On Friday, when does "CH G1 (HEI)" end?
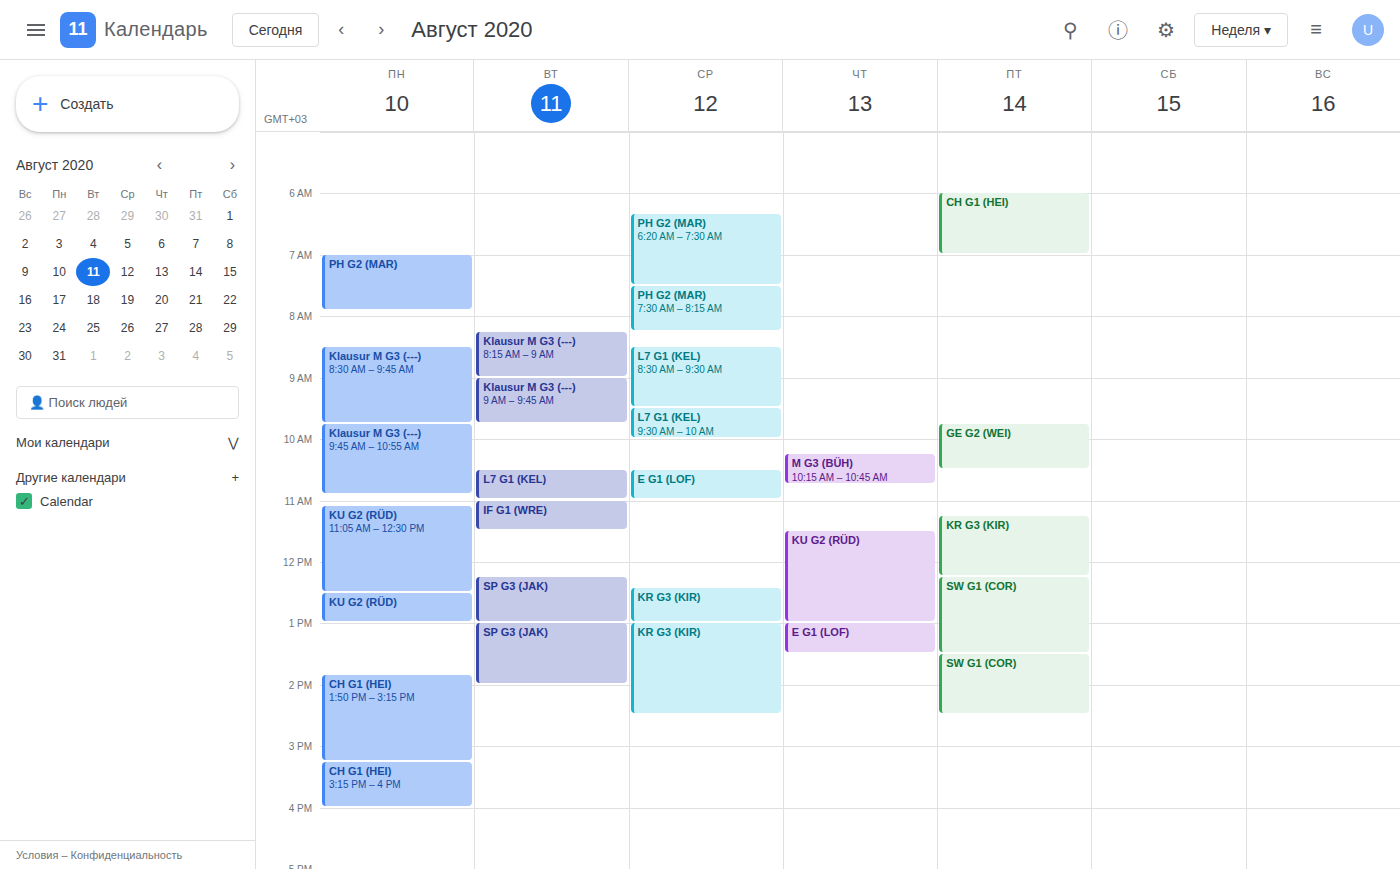
7:00 AM